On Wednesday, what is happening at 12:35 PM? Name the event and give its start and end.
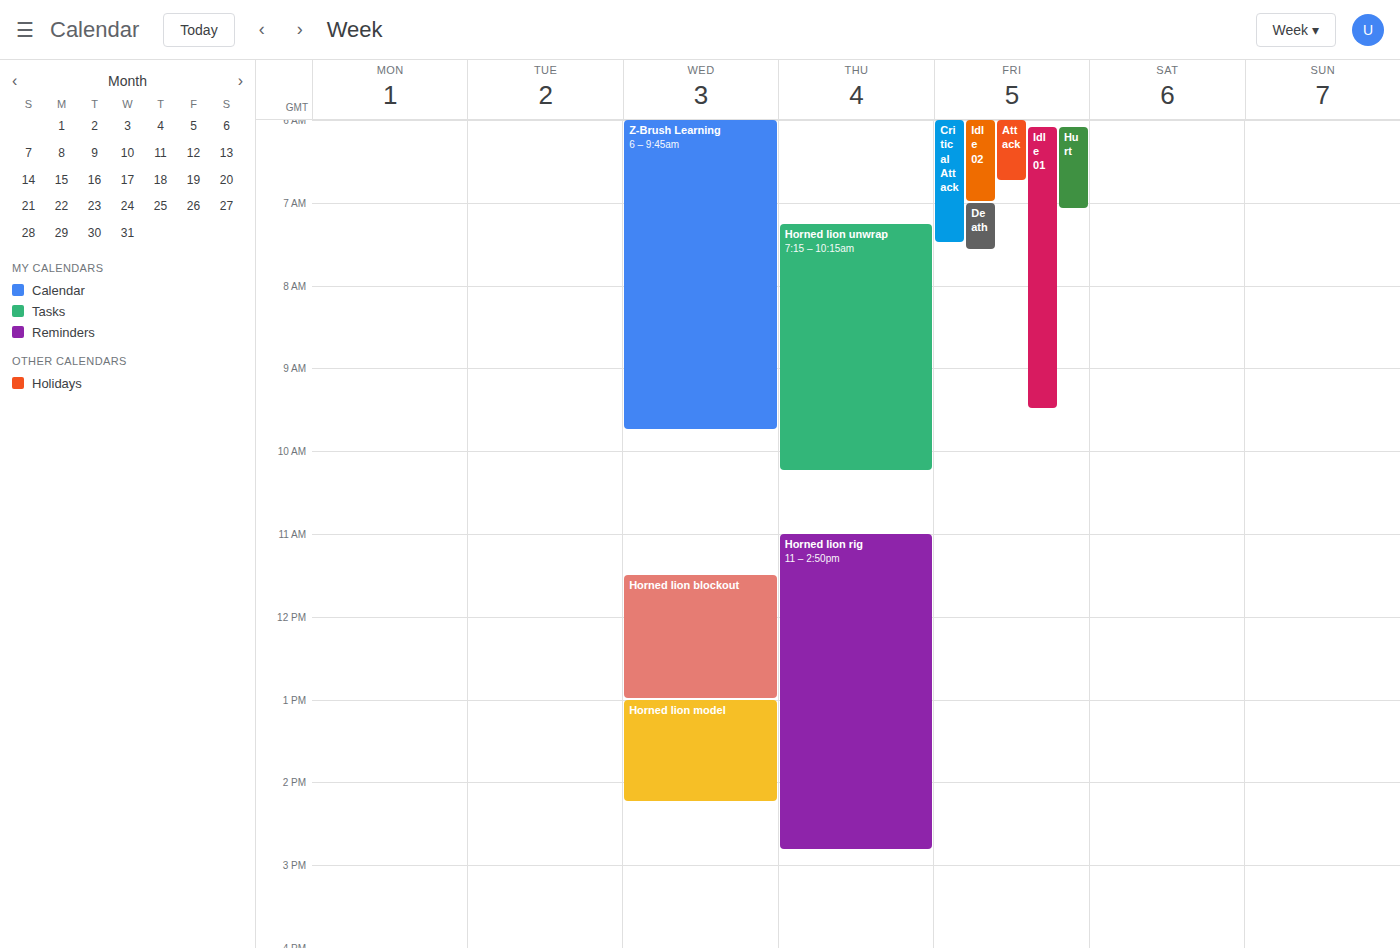
"Horned lion blockout", 11:30 AM to 1:00 PM